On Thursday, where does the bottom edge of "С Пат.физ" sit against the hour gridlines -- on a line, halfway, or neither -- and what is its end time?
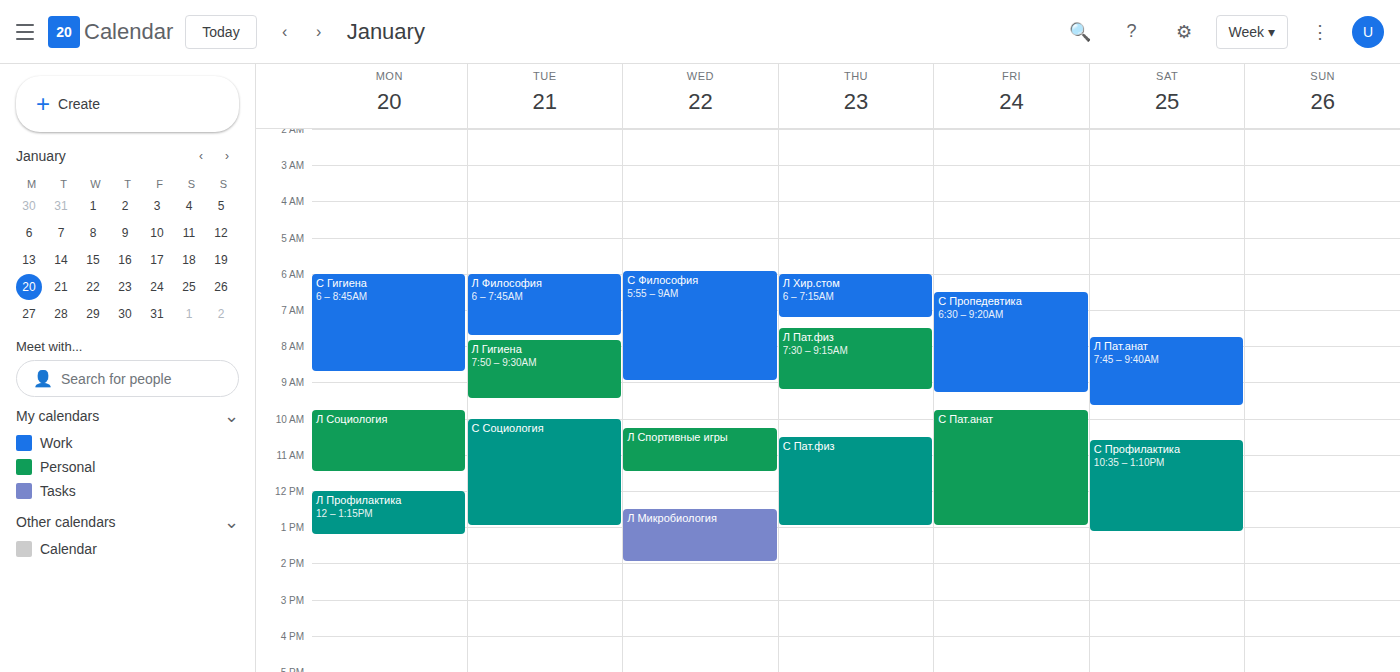
1:00 PM -- exactly on the 1 PM line.